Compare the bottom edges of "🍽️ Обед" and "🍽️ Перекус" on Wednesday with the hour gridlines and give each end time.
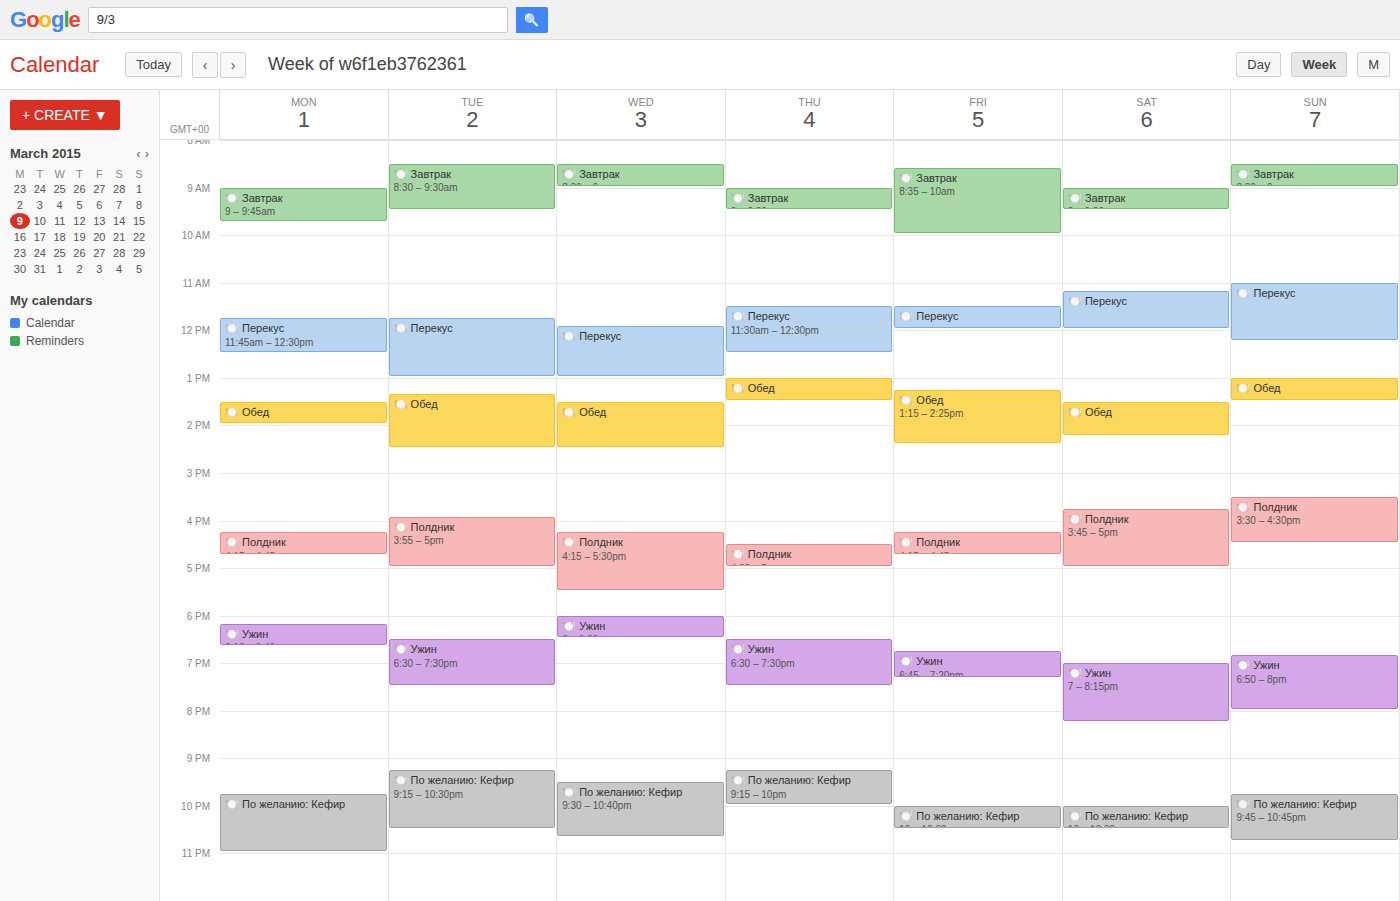
"🍽️ Обед": 2:30 PM, halfway between the 2 PM and 3 PM lines. "🍽️ Перекус": 1:00 PM, exactly on the 1 PM line.